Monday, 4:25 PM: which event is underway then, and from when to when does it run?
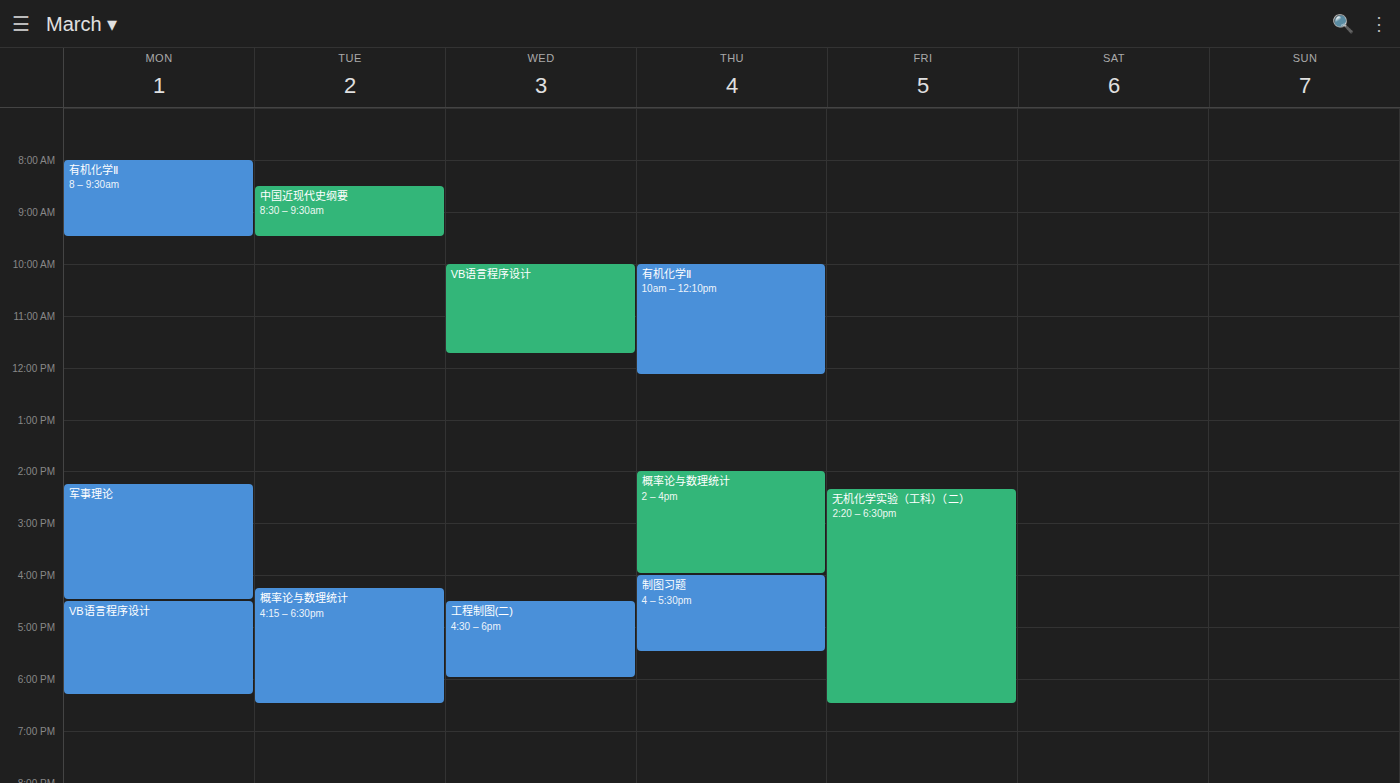
"军事理论", 2:15 PM to 4:30 PM